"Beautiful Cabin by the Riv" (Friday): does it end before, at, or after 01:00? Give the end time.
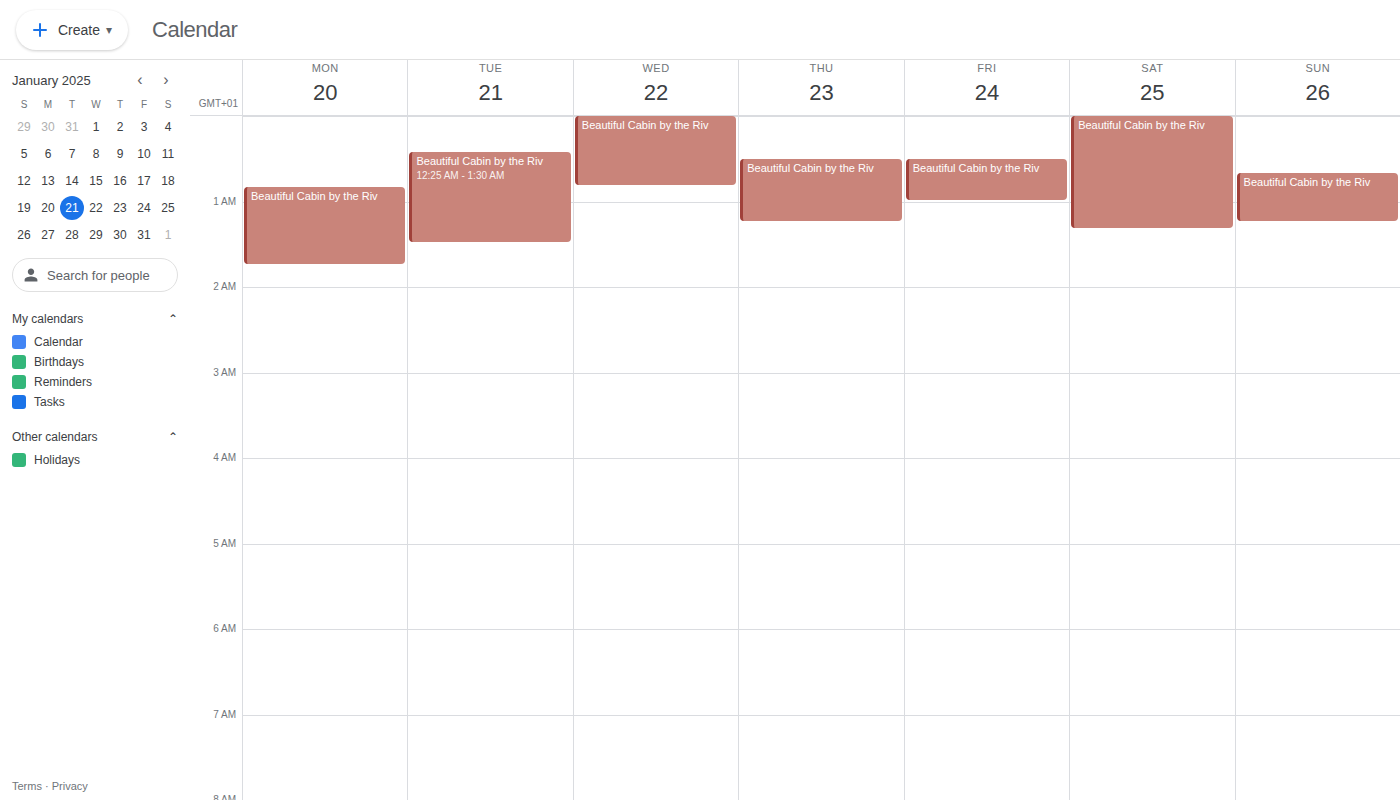
01:00 -- exactly at 01:00, on the 01:00 line.